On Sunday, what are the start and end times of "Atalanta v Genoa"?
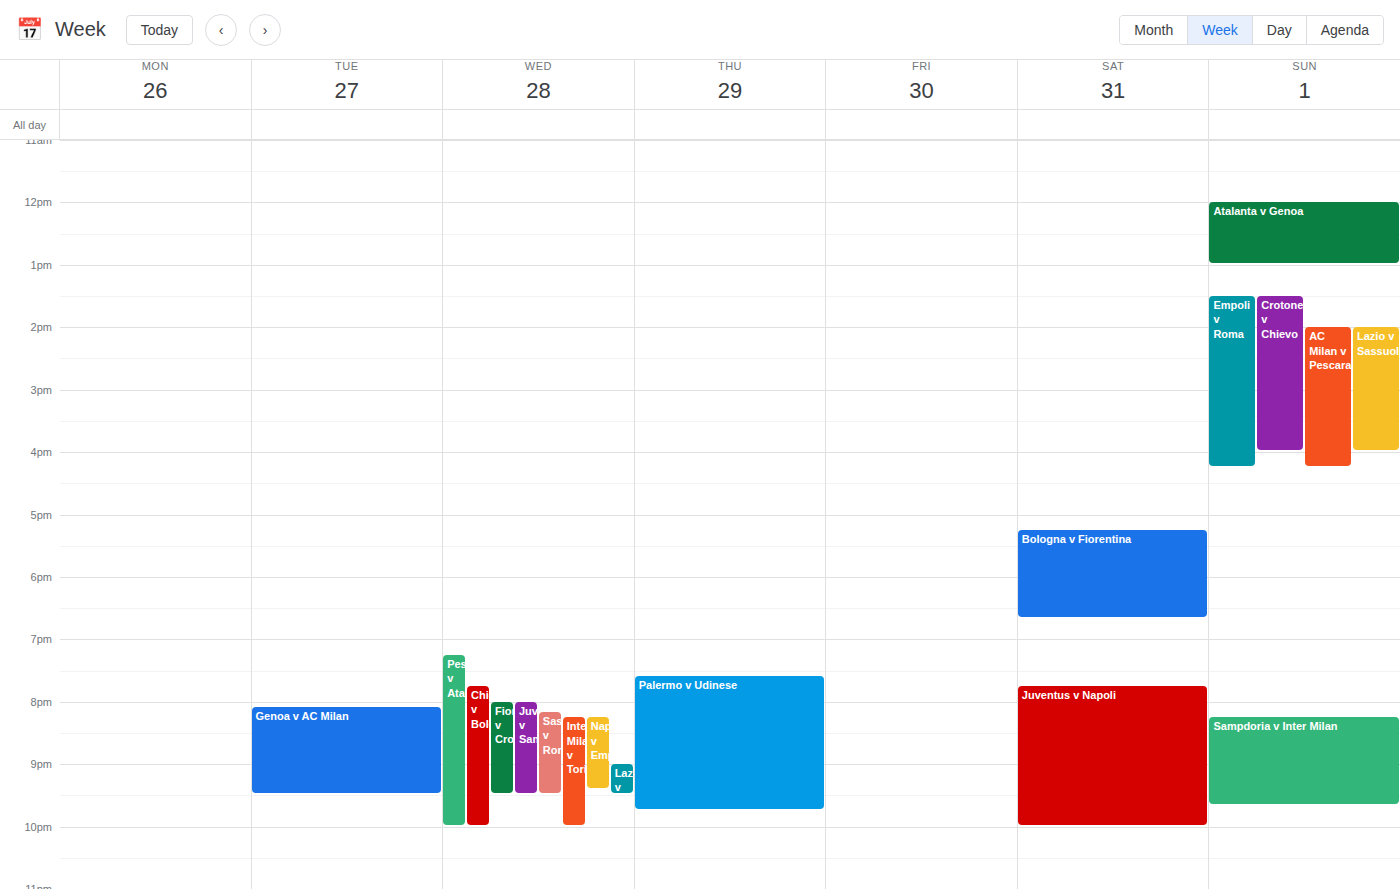
12:00 PM to 1:00 PM